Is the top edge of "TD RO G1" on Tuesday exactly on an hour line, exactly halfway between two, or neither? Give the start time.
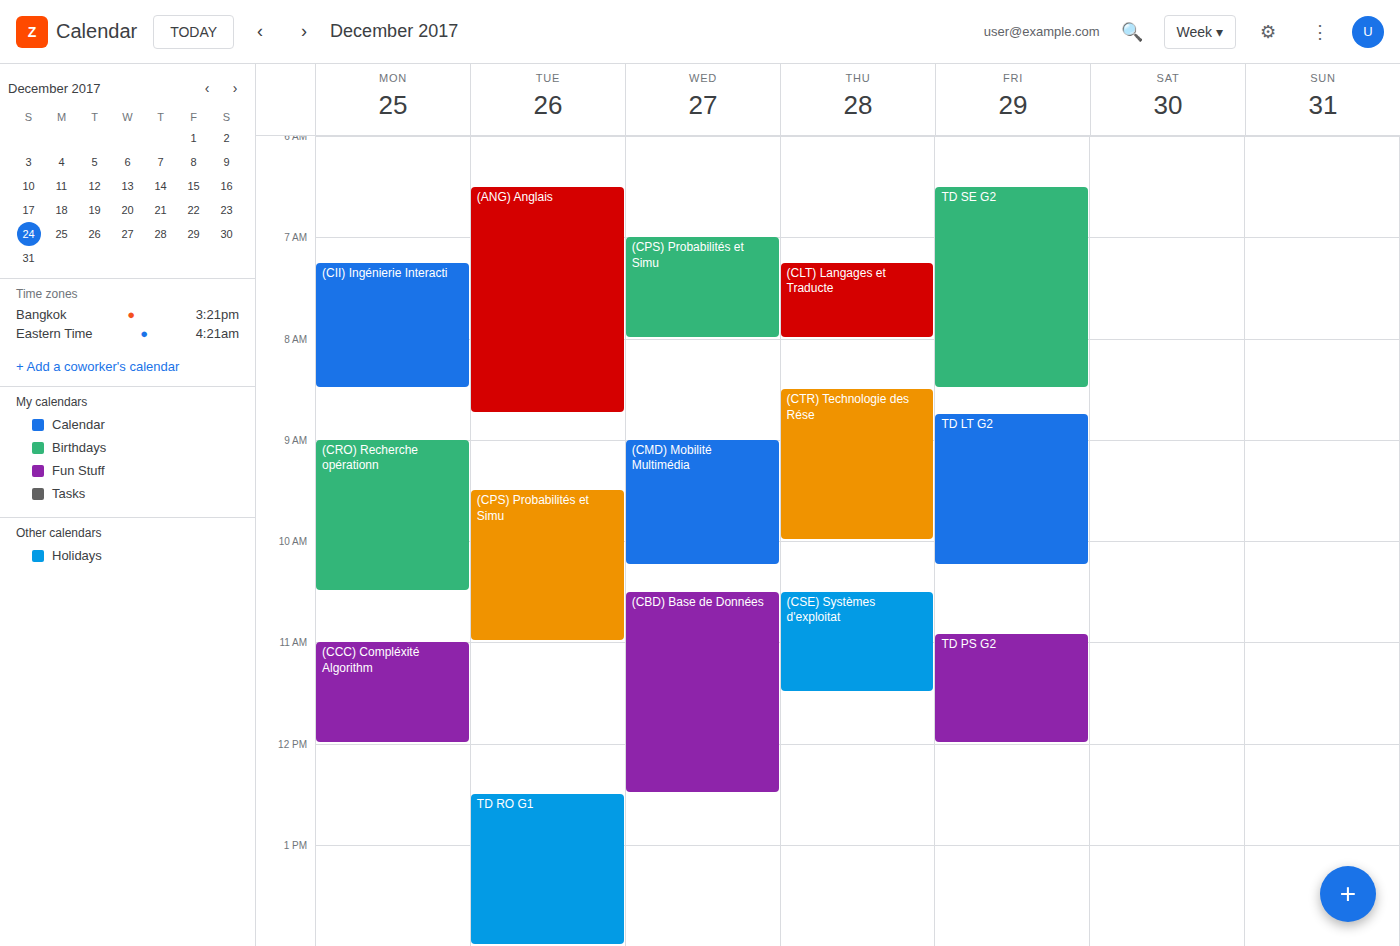
12:30 PM -- halfway between the 12 PM and 1 PM lines.